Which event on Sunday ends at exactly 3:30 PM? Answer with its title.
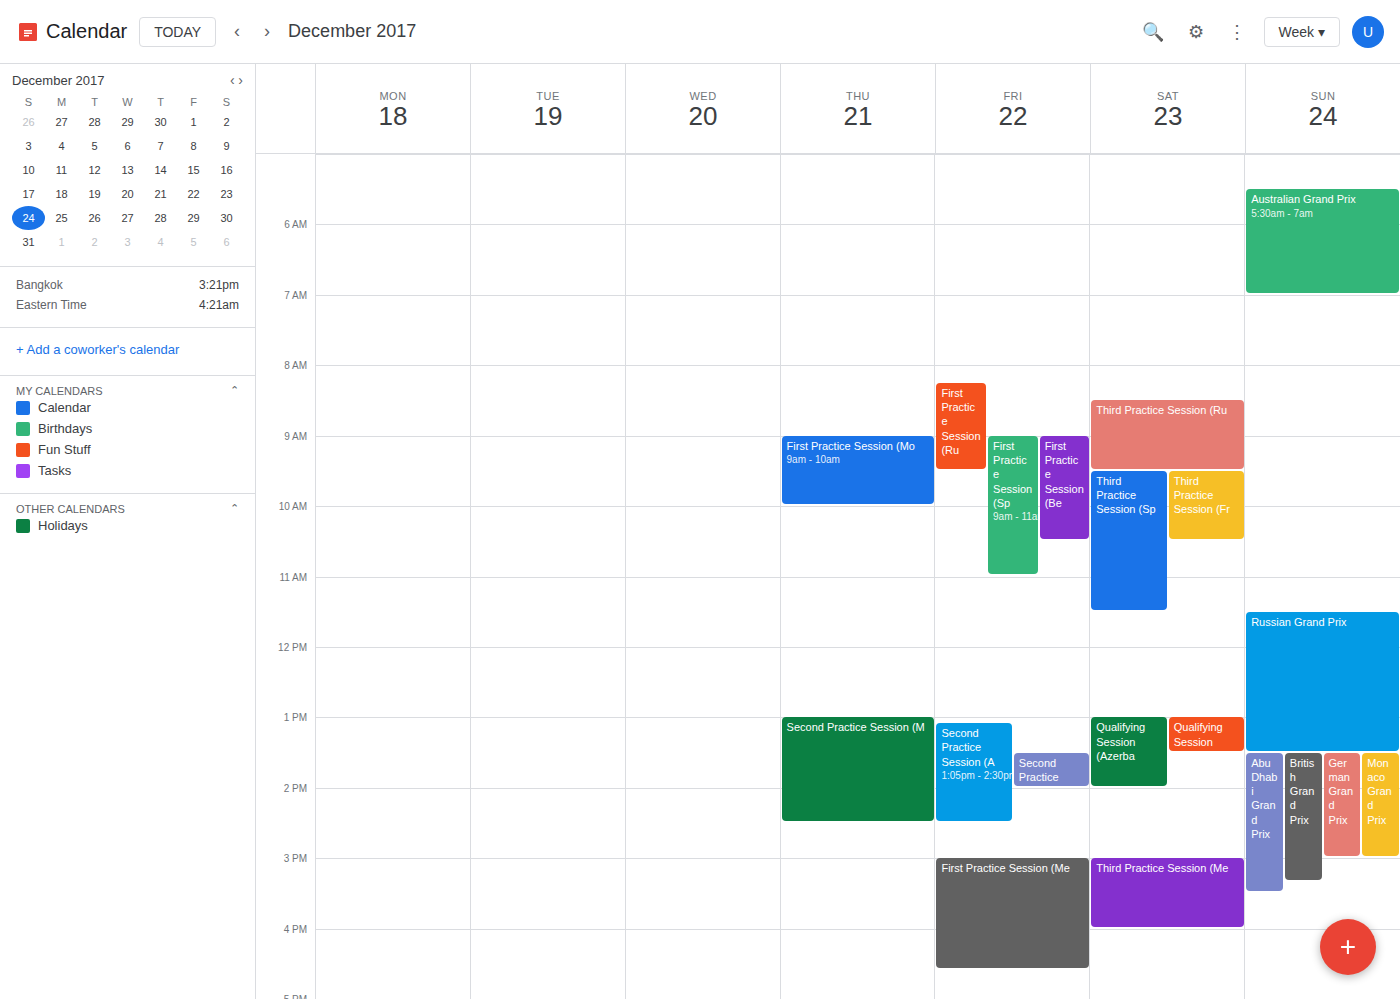
"Abu Dhabi Grand Prix"